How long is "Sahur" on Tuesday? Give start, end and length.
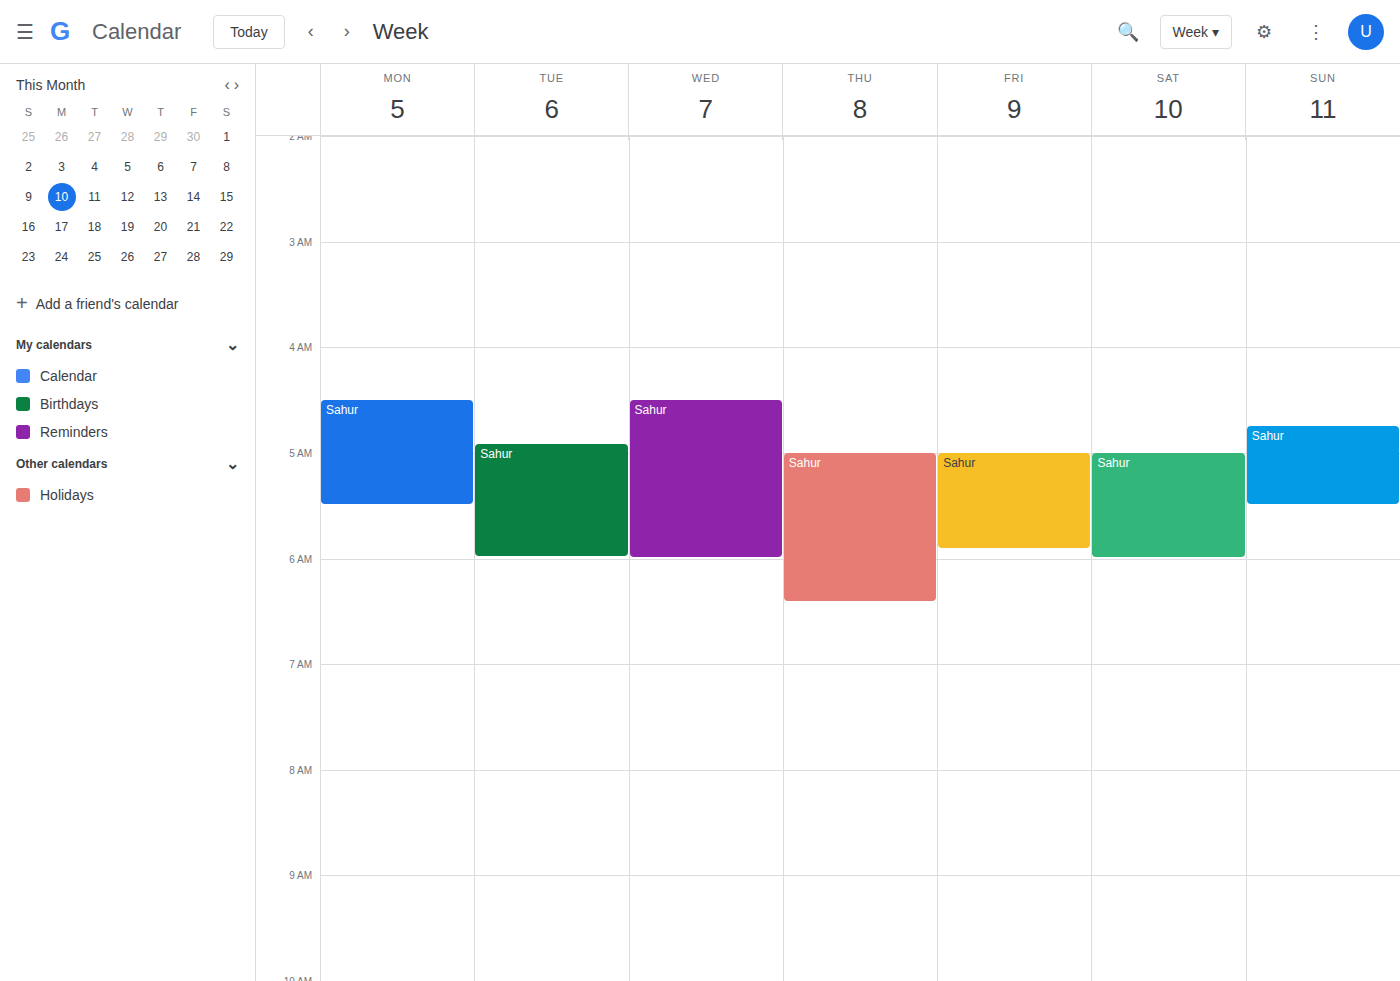
4:55 AM to 6:00 AM, 1 hour 5 minutes